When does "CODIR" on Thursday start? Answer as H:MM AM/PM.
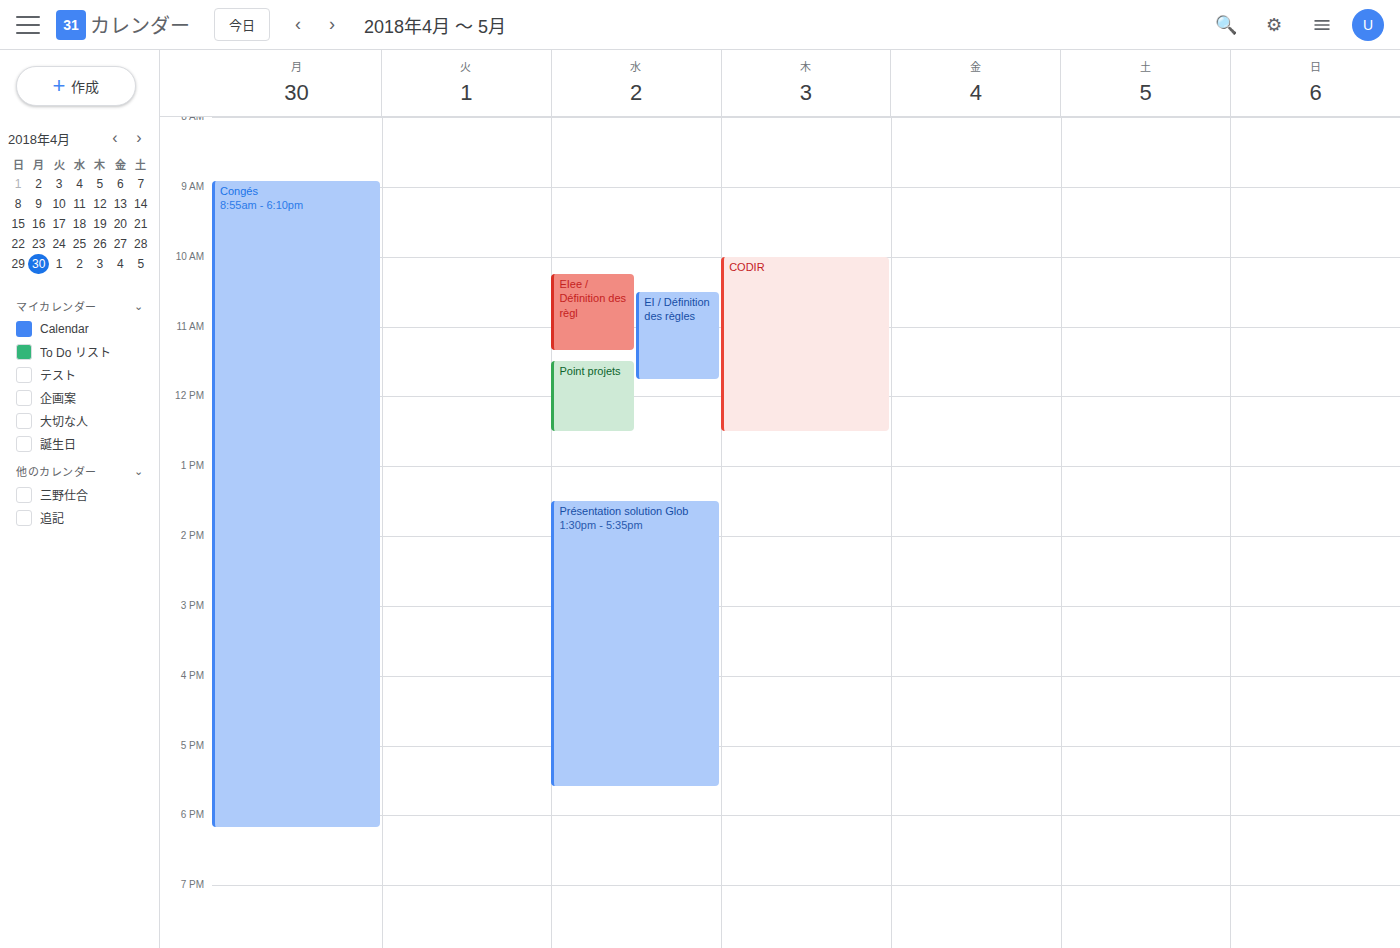
10:00 AM